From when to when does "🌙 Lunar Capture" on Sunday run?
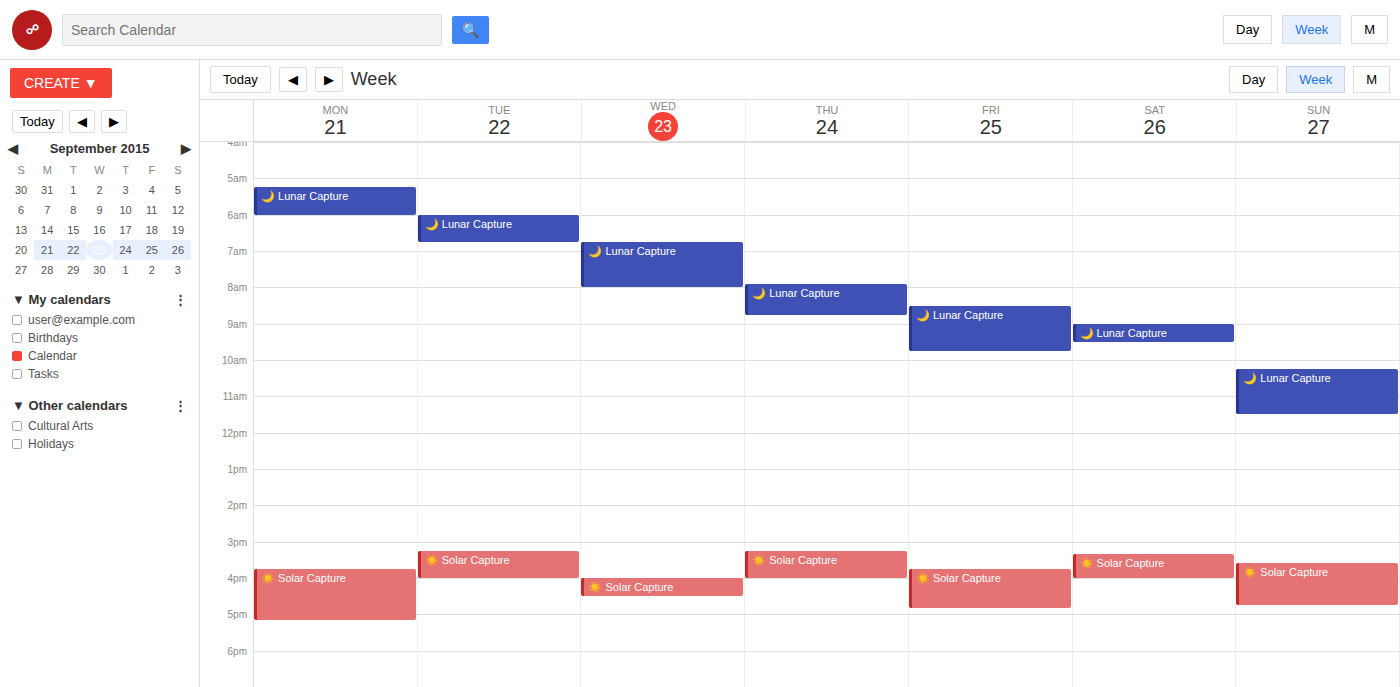
10:15 AM to 11:30 AM